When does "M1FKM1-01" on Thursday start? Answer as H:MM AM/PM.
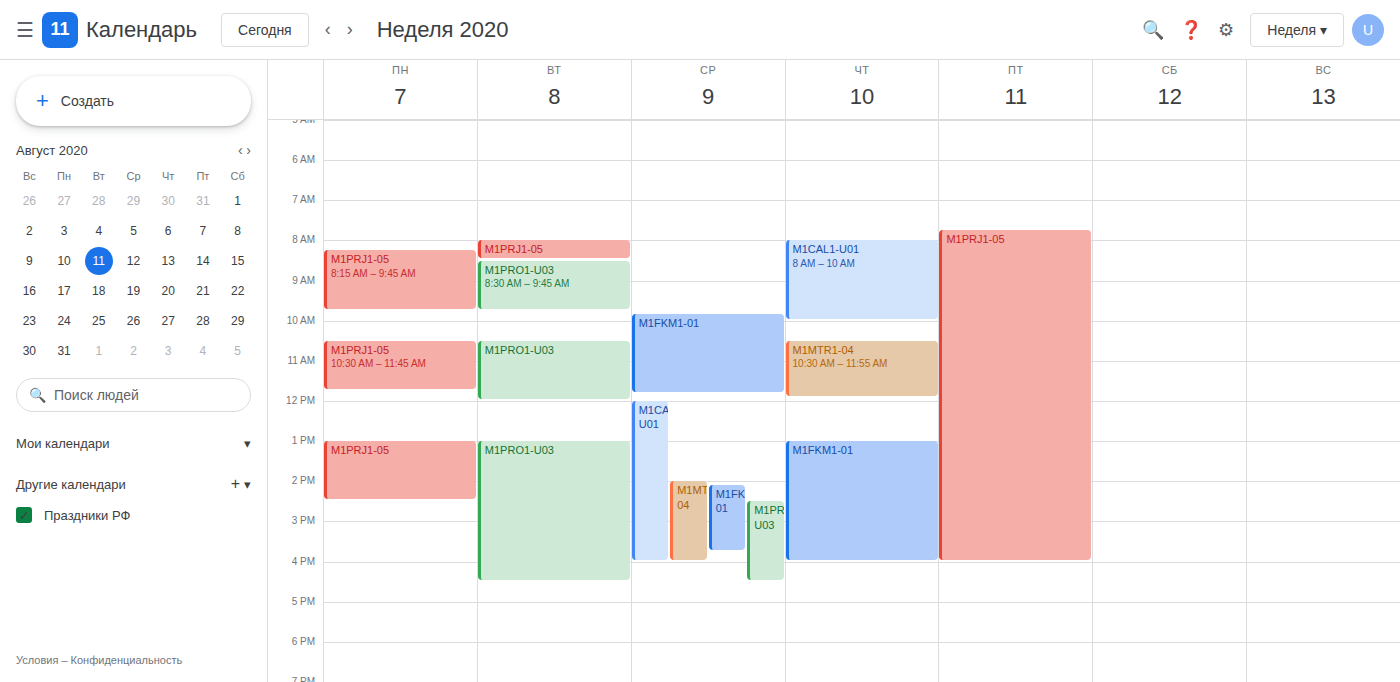
1:00 PM